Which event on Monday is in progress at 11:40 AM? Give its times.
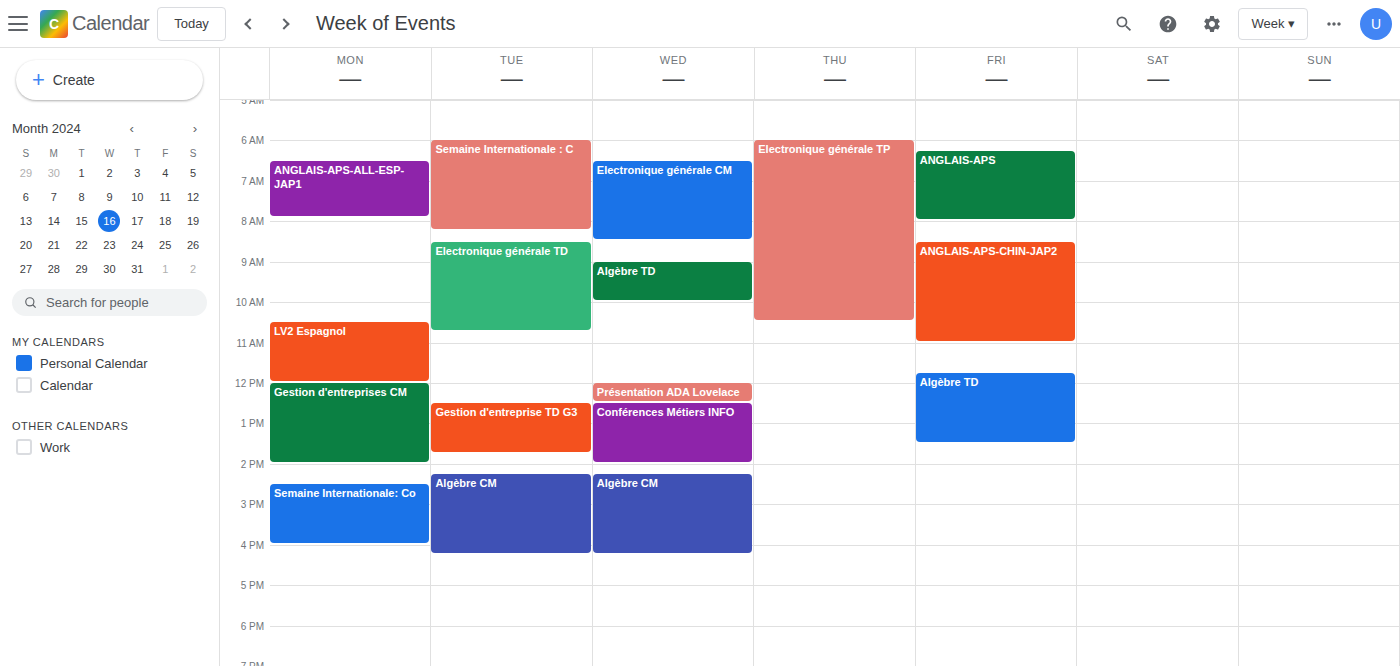
"LV2 Espagnol", 10:30 AM to 12:00 PM